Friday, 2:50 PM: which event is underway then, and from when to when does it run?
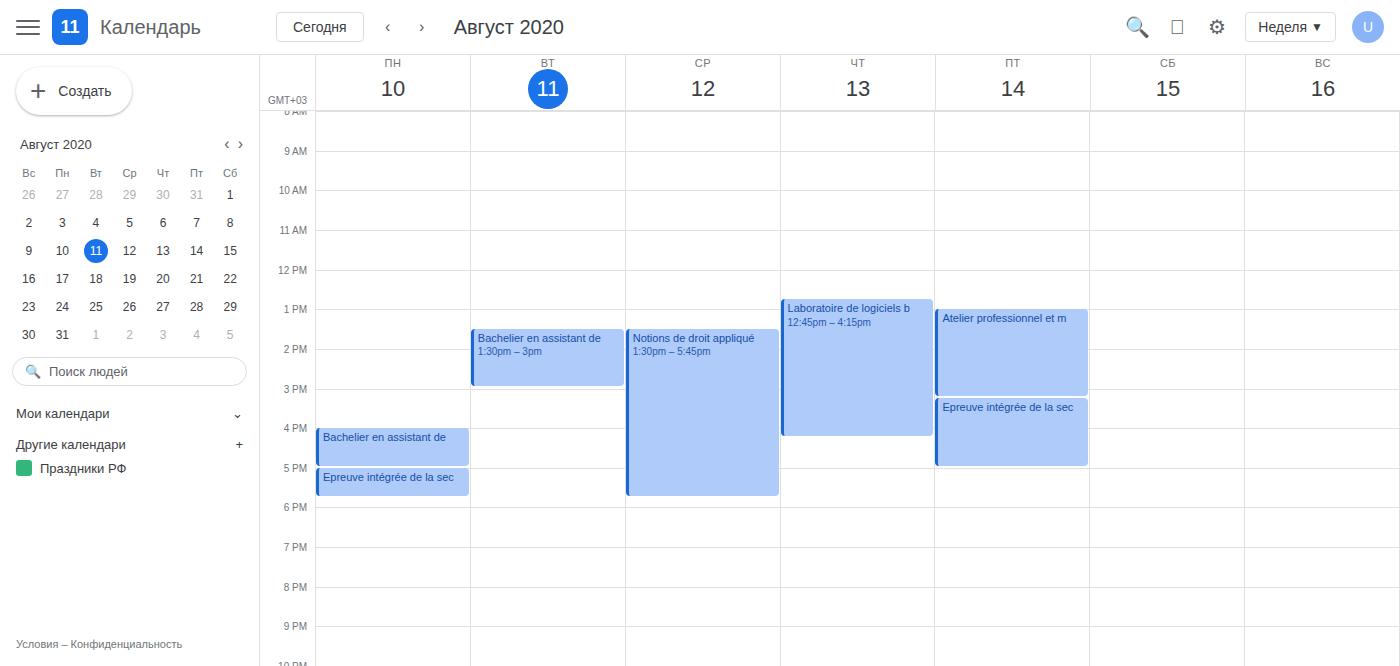
"Atelier professionnel et m", 1:00 PM to 3:15 PM